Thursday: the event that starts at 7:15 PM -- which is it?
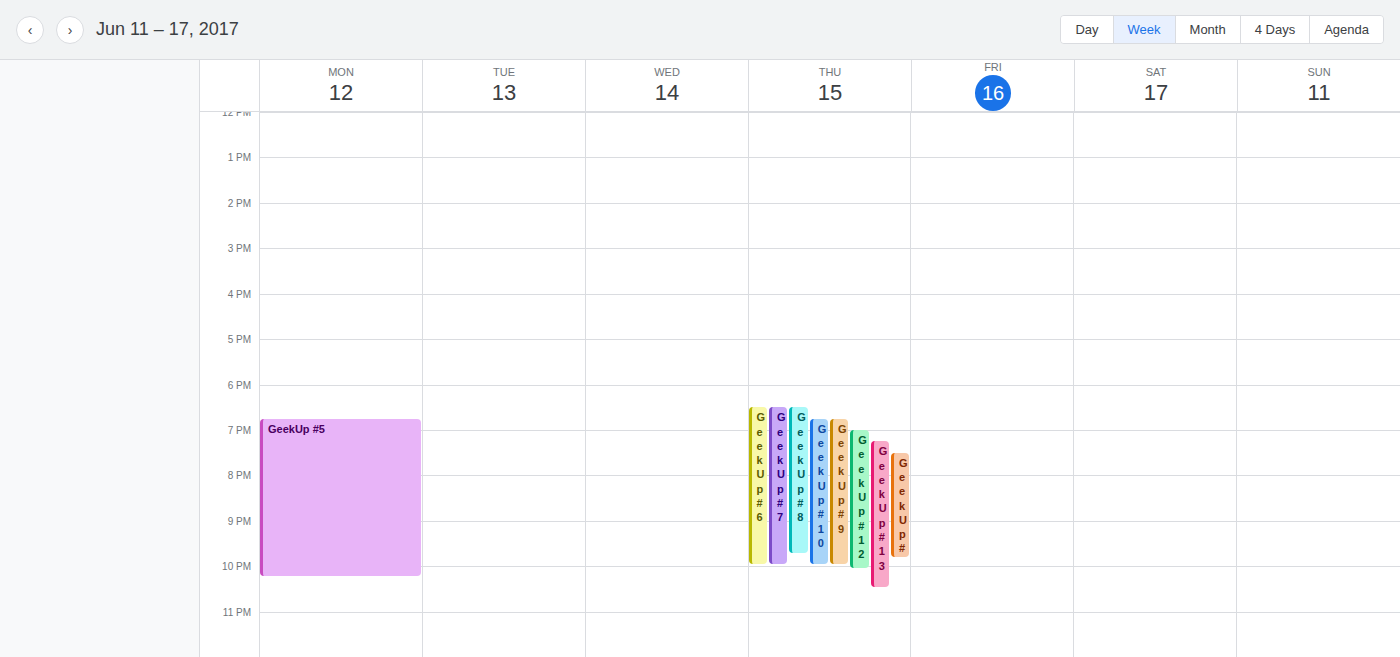
"GeekUp #13"